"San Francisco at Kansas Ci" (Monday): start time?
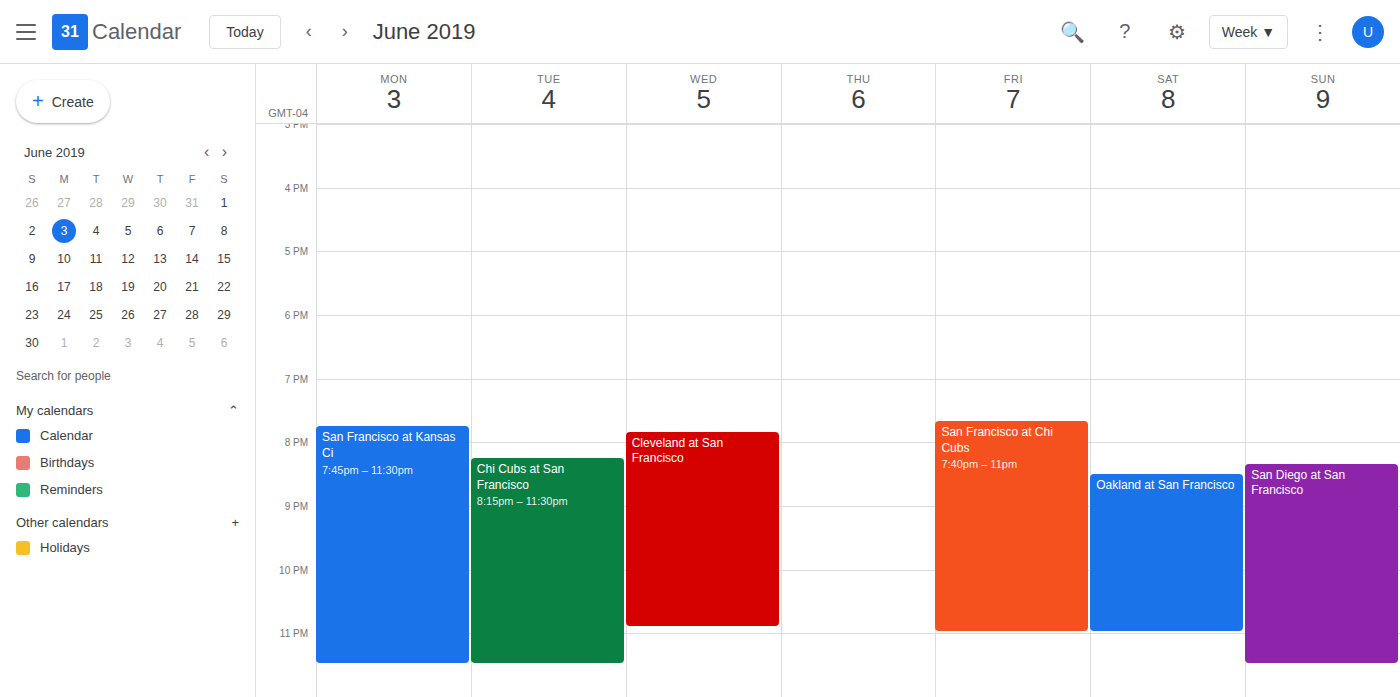
7:45 PM